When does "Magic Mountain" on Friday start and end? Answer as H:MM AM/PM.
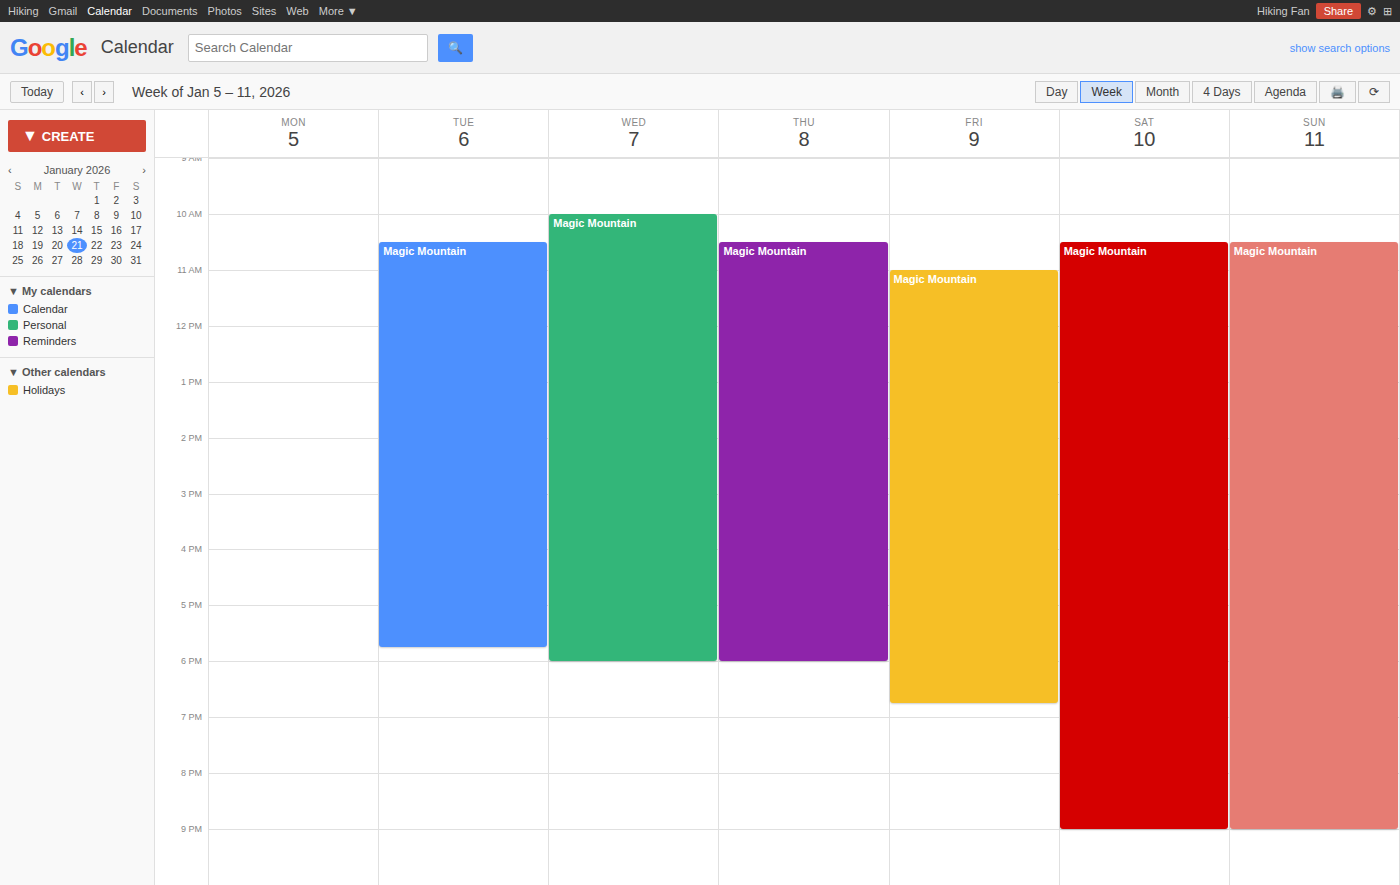
11:00 AM to 6:45 PM